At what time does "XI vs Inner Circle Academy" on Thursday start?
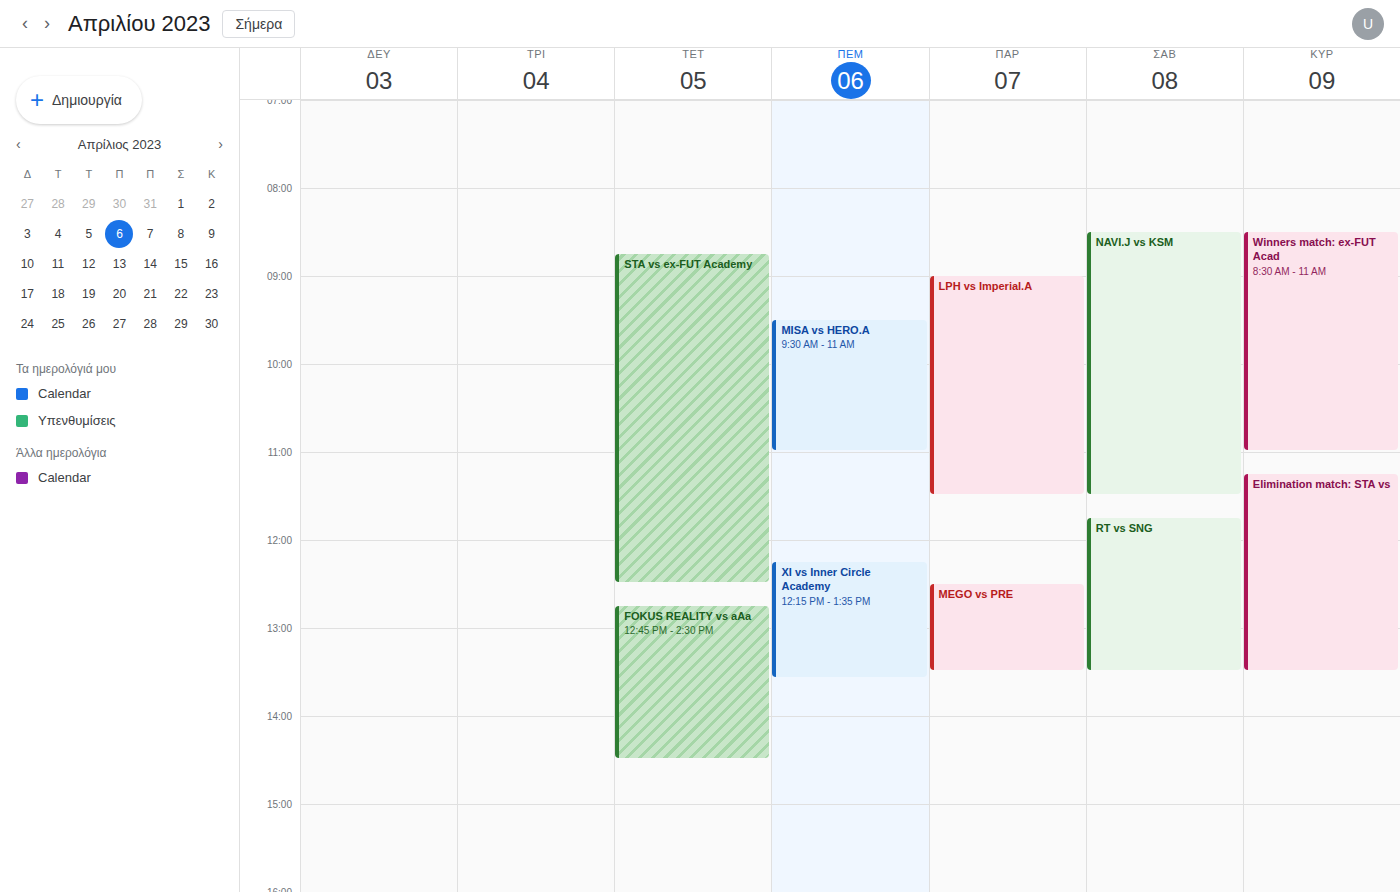
12:15 PM